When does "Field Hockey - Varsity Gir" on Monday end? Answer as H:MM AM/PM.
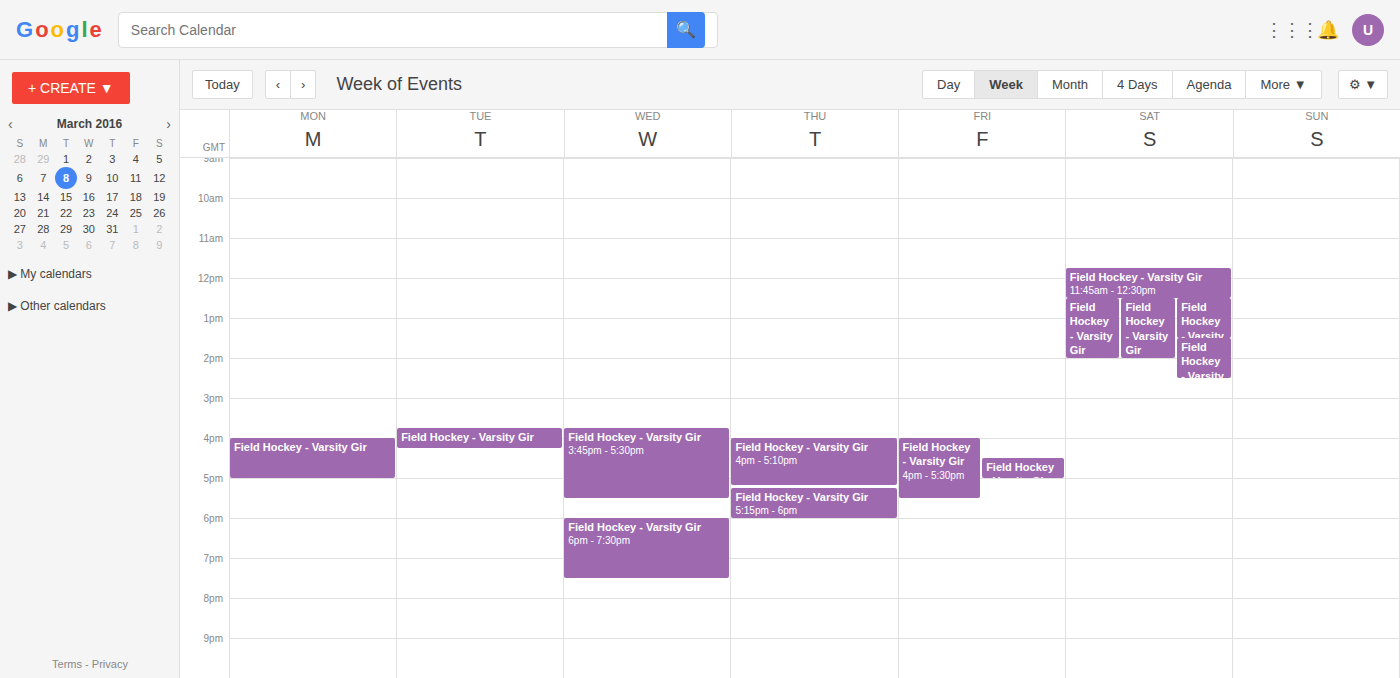
5:00 PM